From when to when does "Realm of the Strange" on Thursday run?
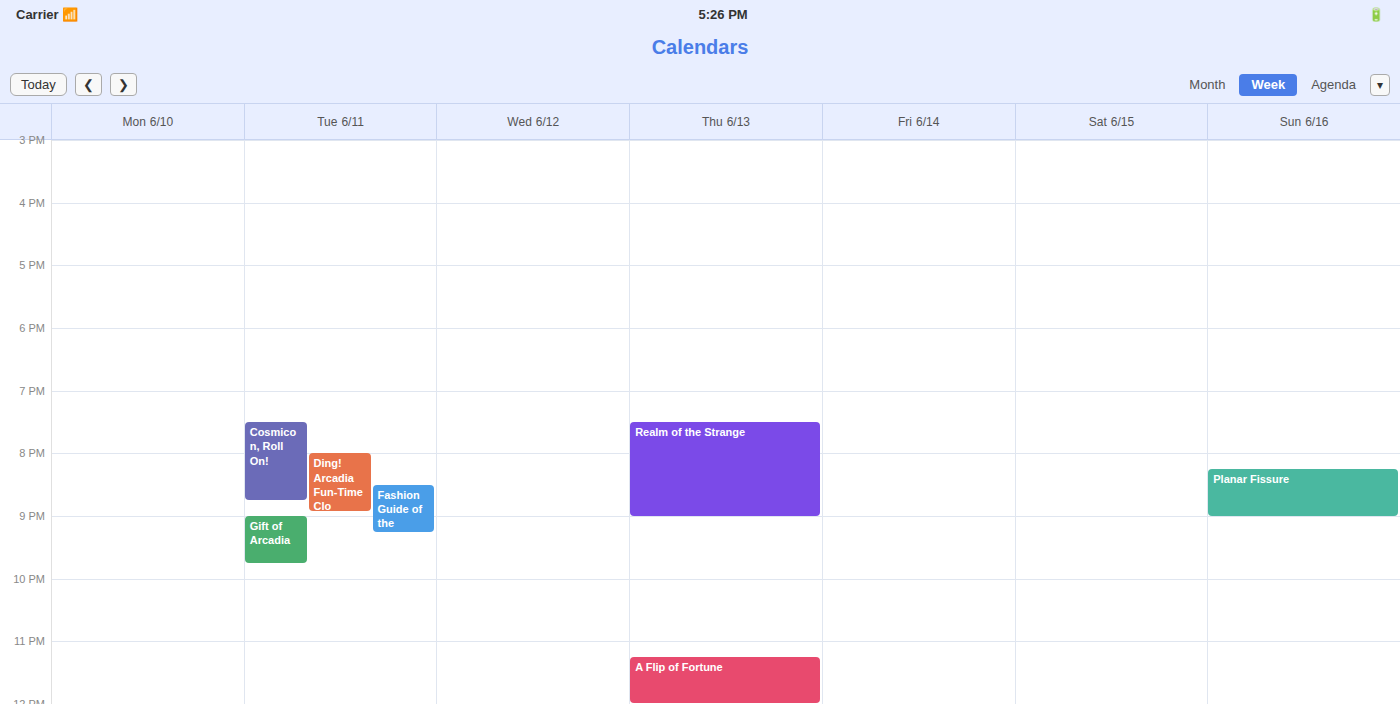
7:30 PM to 9:00 PM